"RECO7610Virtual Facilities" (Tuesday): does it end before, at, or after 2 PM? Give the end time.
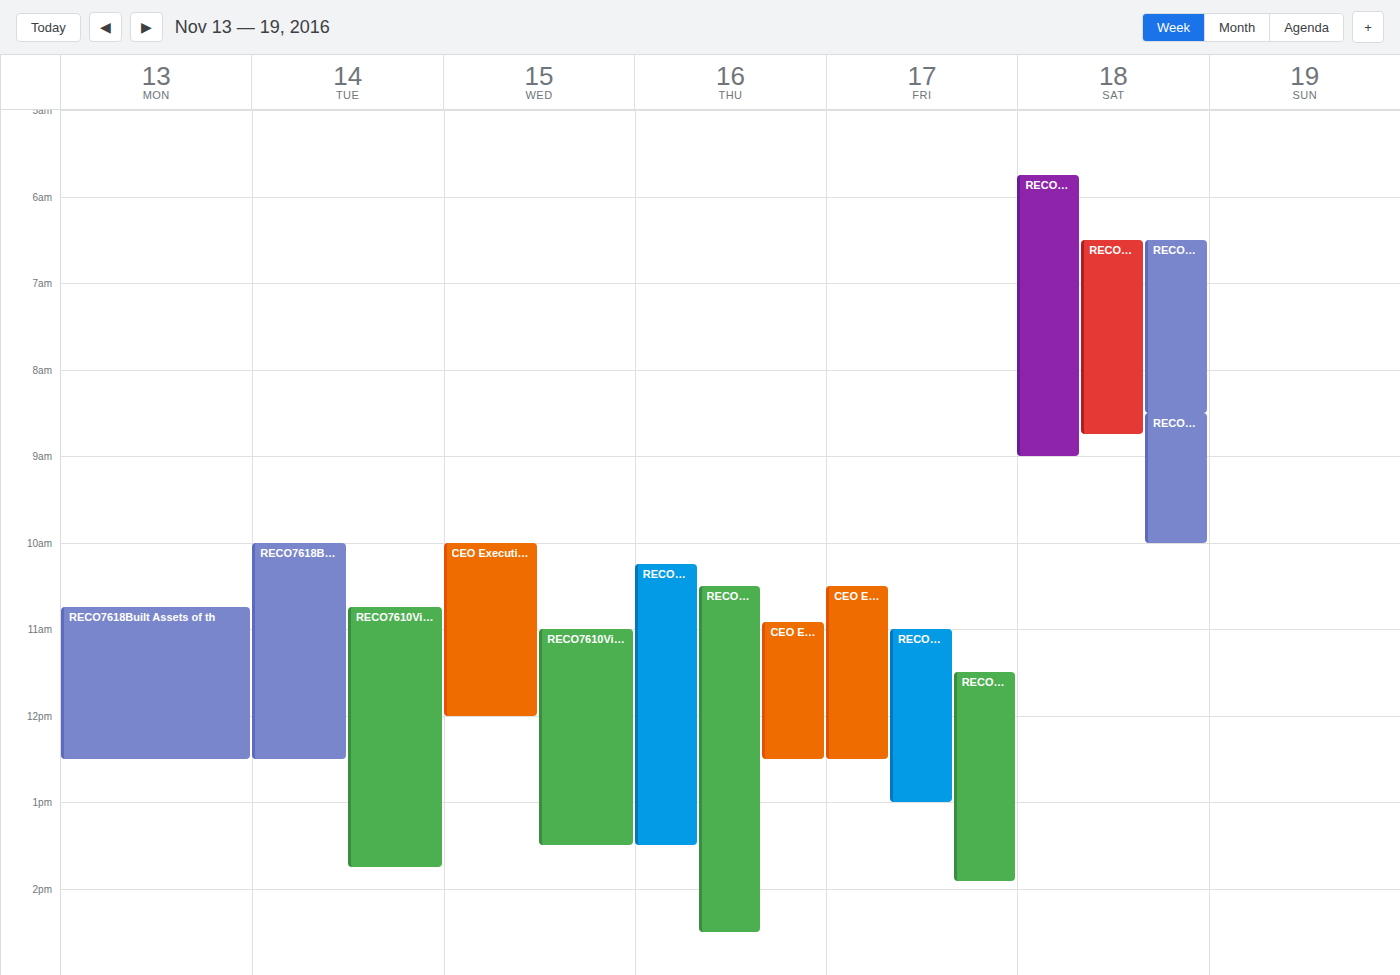
1:45 PM -- before 2 PM, 15 minutes above the 2 PM line.